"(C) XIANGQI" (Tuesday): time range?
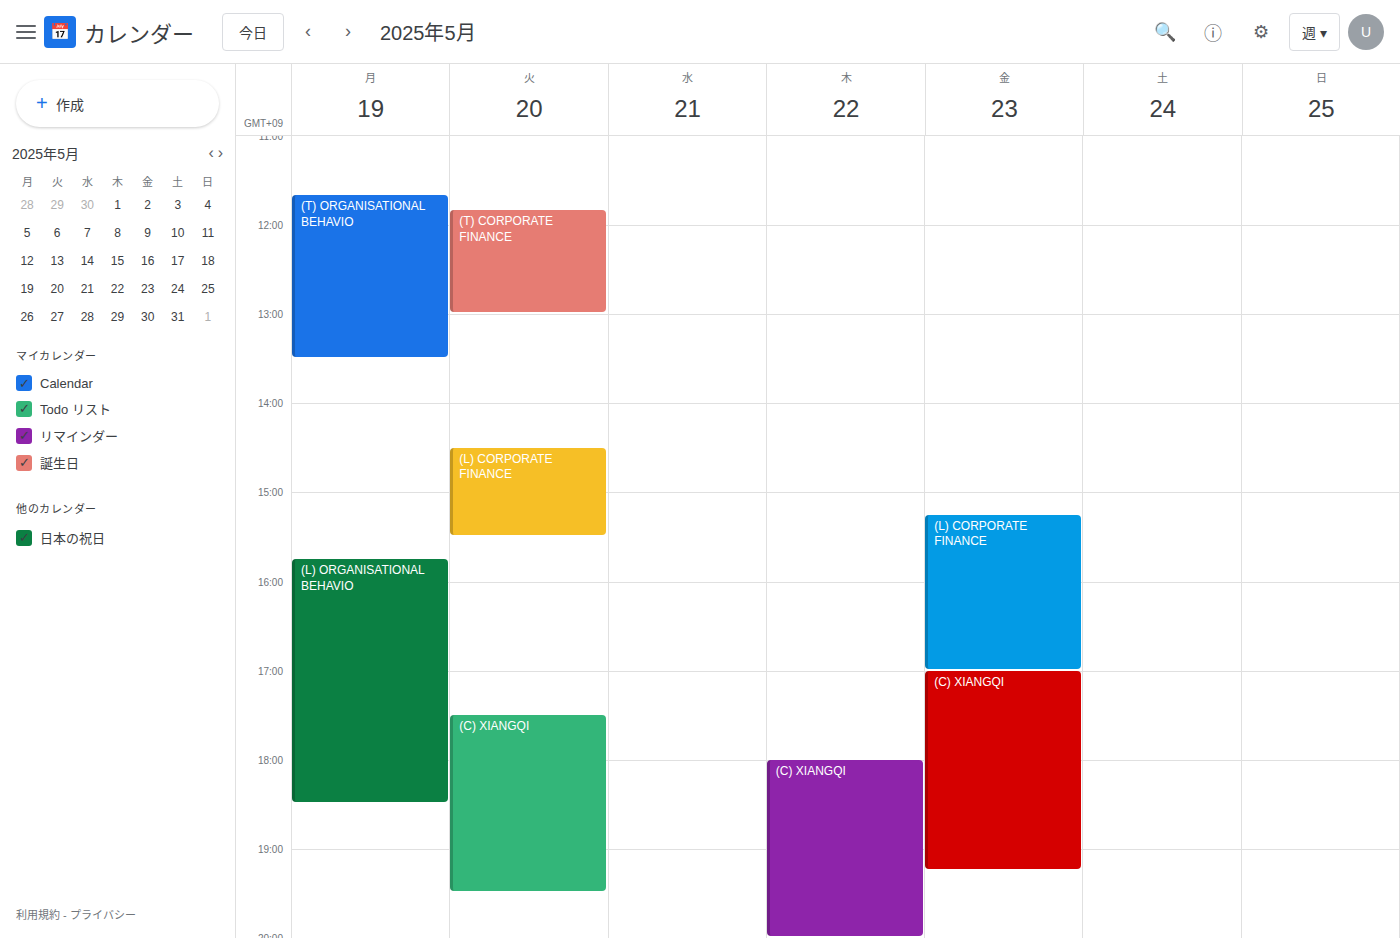
5:30 PM to 7:30 PM